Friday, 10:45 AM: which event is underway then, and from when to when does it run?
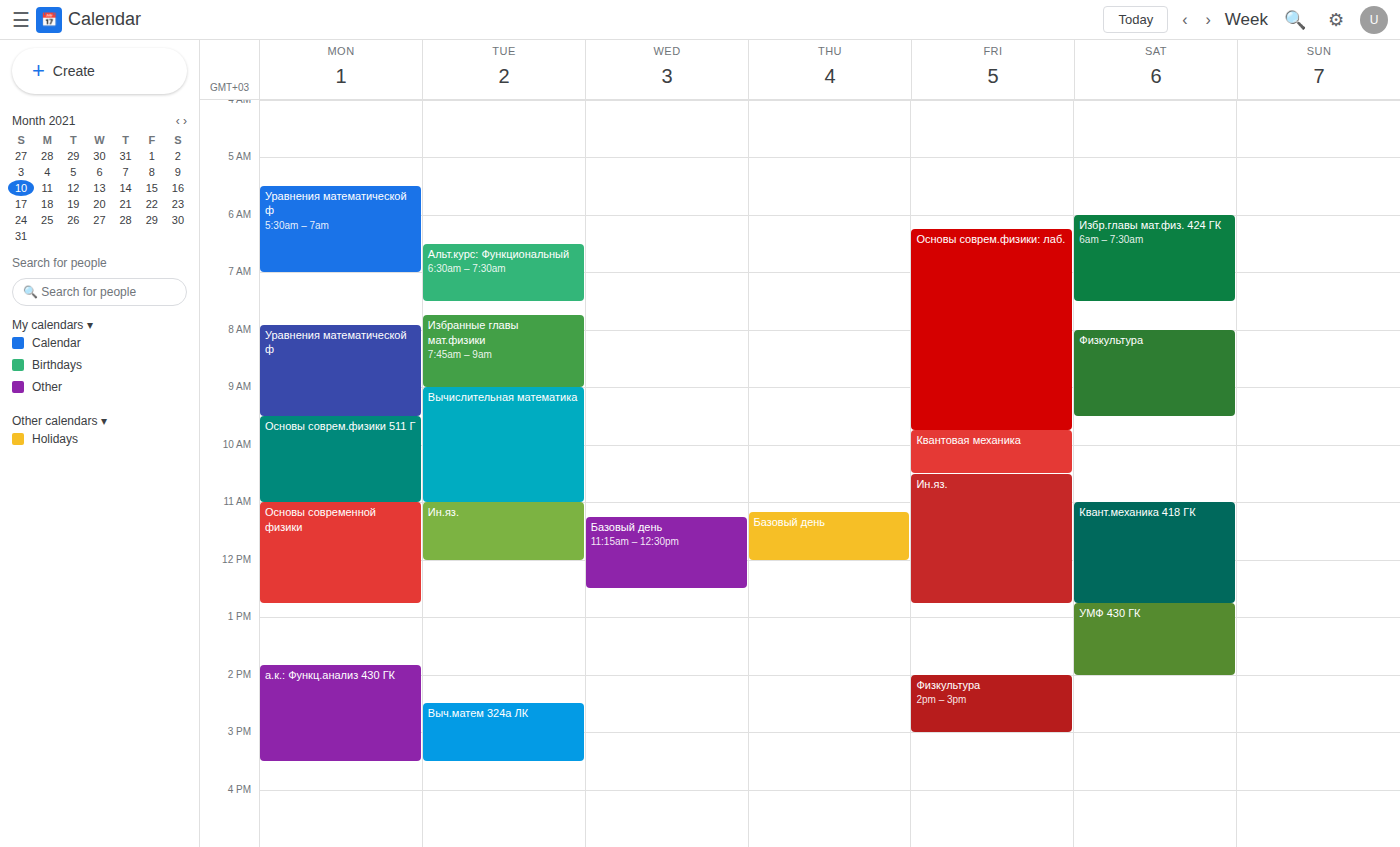
"Ин.яз.", 10:30 AM to 12:45 PM